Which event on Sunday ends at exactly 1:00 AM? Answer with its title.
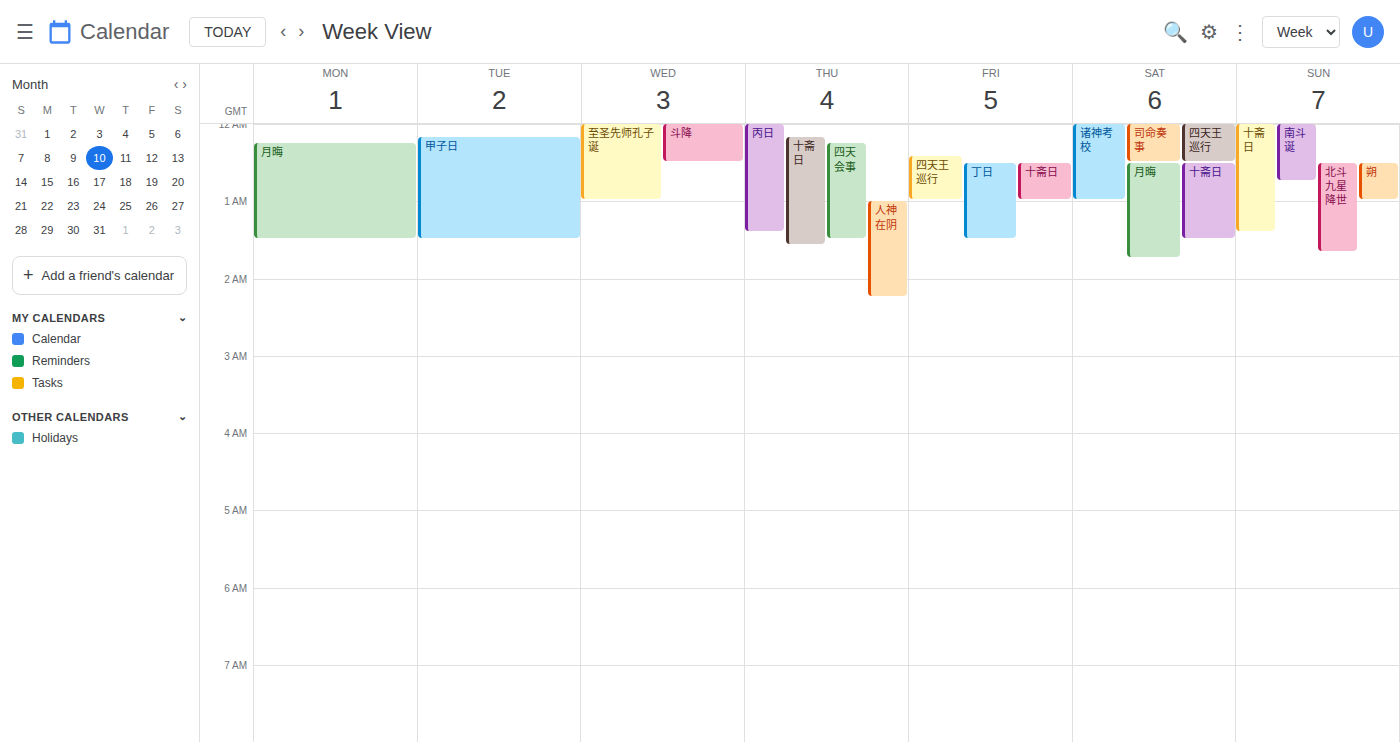
"朔"